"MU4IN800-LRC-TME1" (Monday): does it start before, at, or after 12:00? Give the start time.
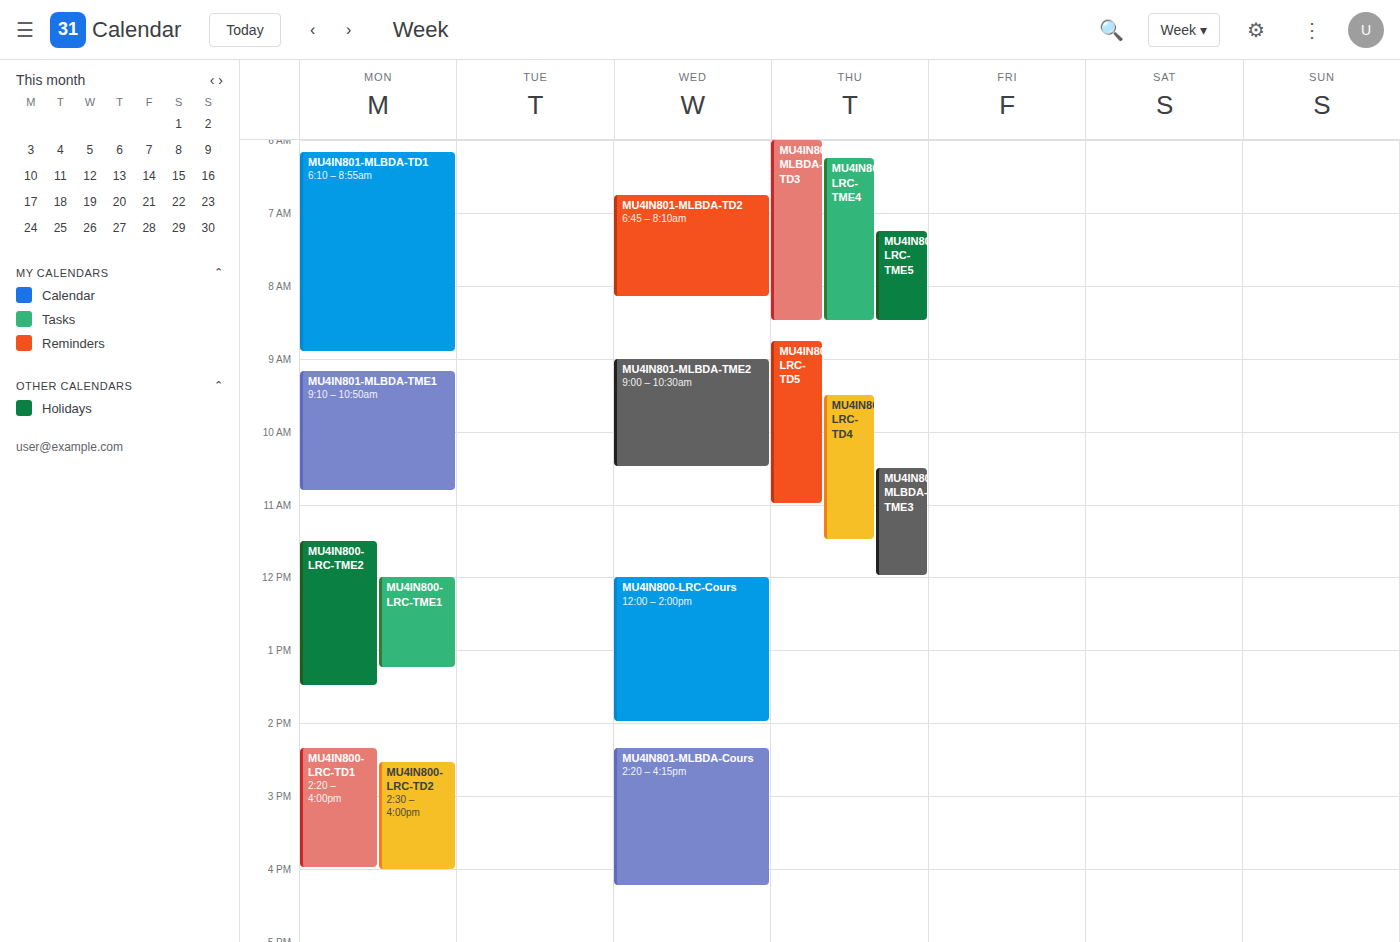
12:00 -- exactly at 12:00, on the 12:00 line.